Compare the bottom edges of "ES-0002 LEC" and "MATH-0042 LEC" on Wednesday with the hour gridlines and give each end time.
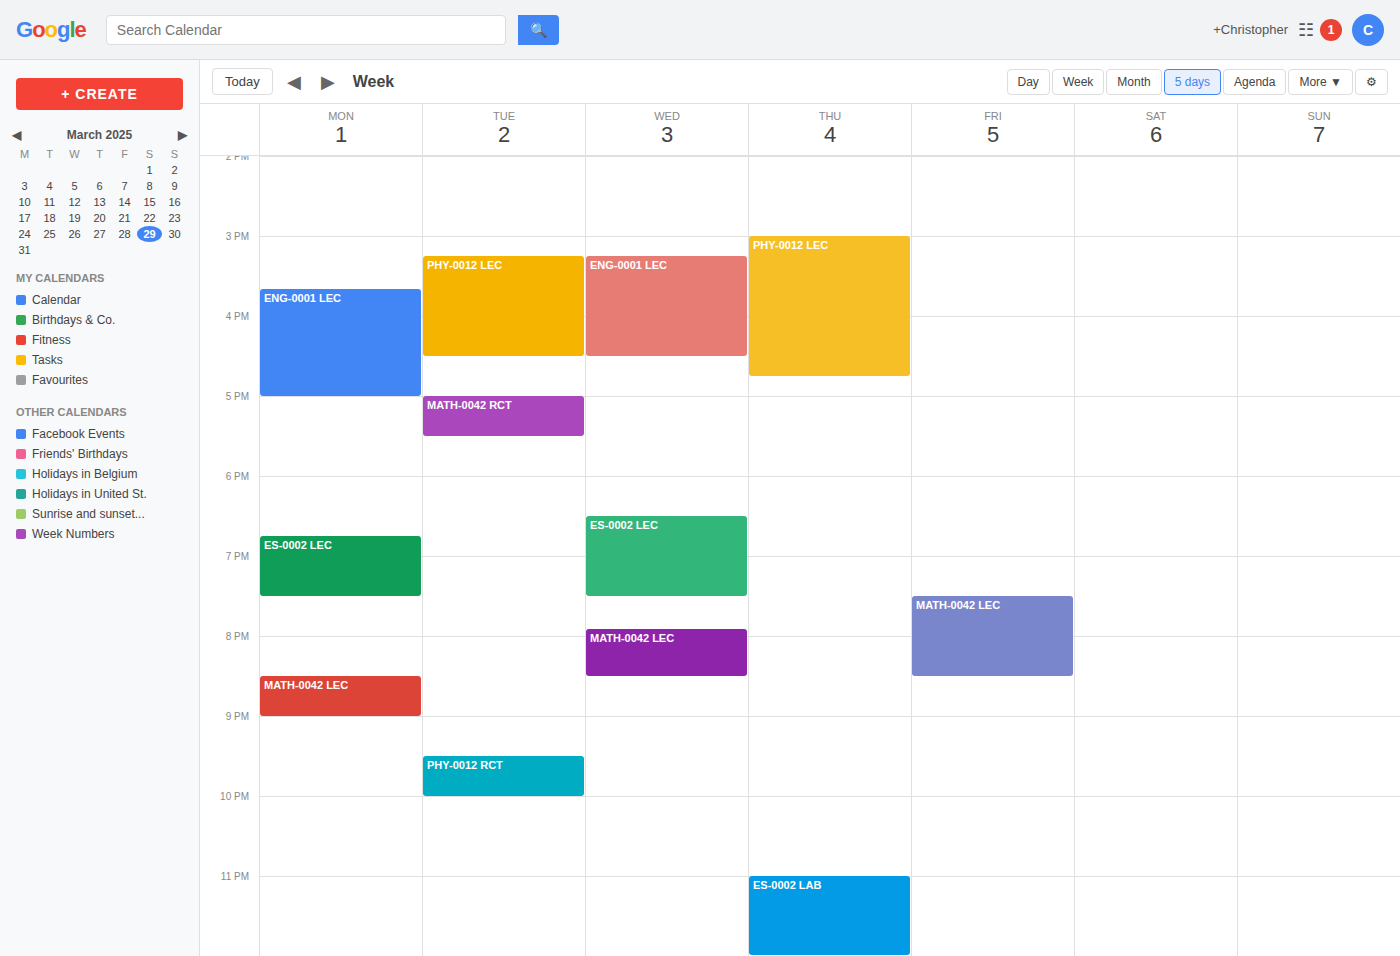
"ES-0002 LEC": 7:30 PM, halfway between the 7 PM and 8 PM lines. "MATH-0042 LEC": 8:30 PM, halfway between the 8 PM and 9 PM lines.